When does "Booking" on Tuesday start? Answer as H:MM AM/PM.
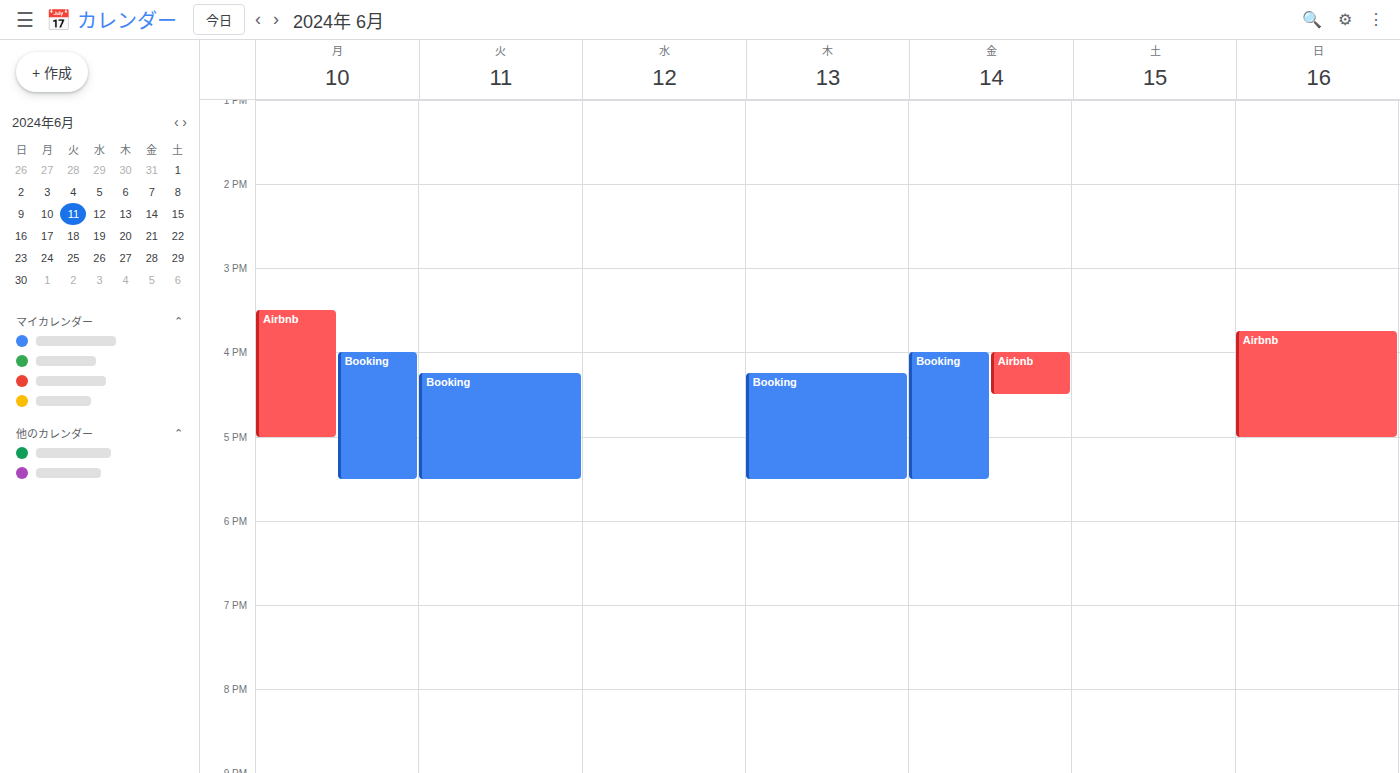
4:15 PM